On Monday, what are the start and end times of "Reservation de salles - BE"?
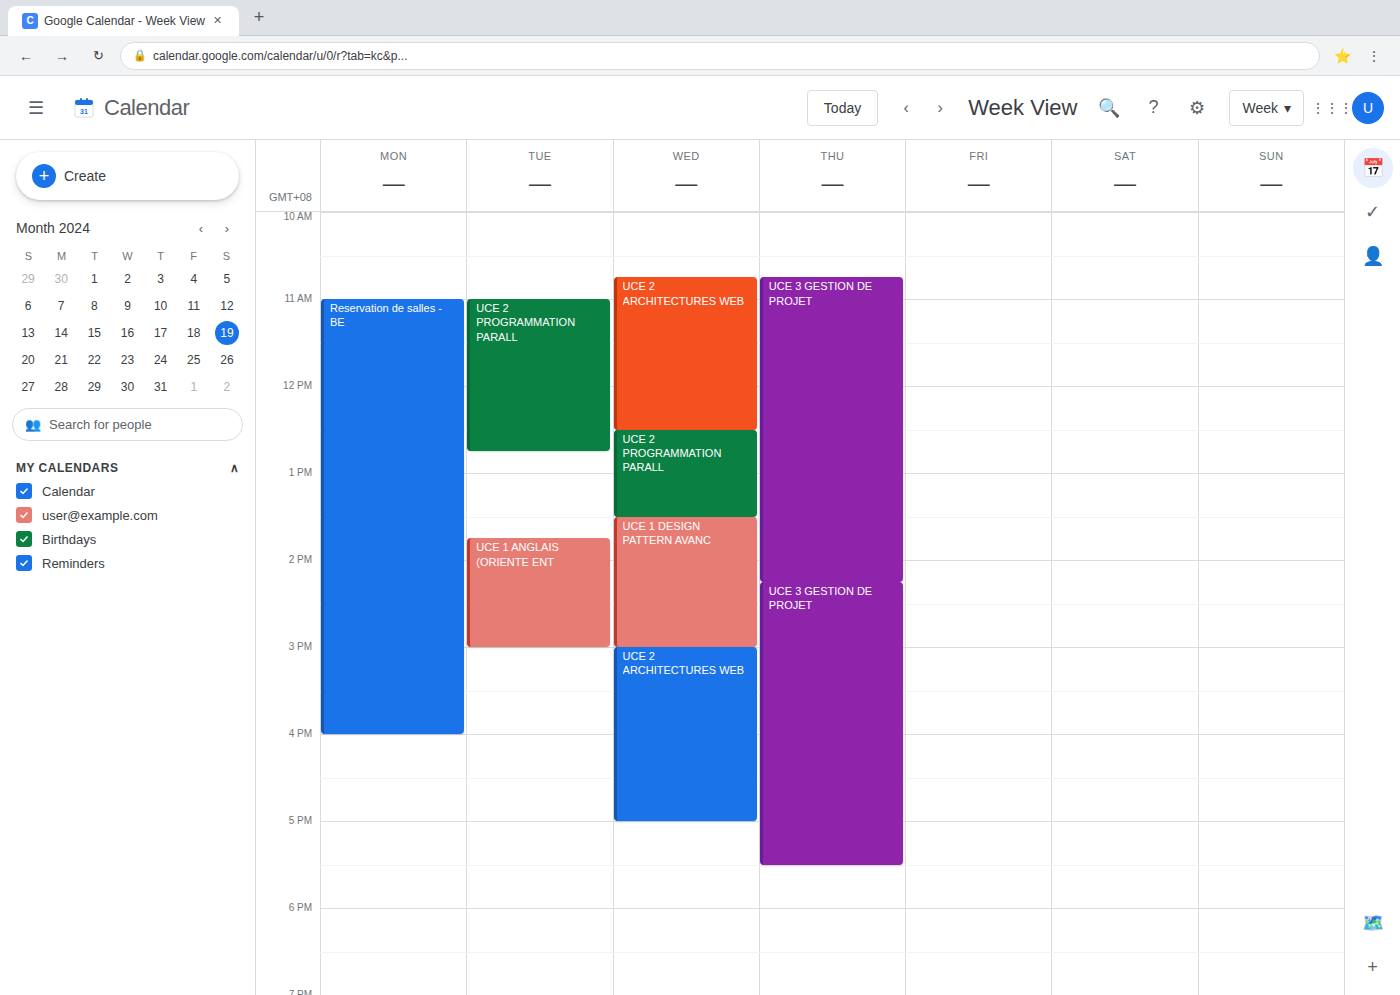
11:00 AM to 4:00 PM